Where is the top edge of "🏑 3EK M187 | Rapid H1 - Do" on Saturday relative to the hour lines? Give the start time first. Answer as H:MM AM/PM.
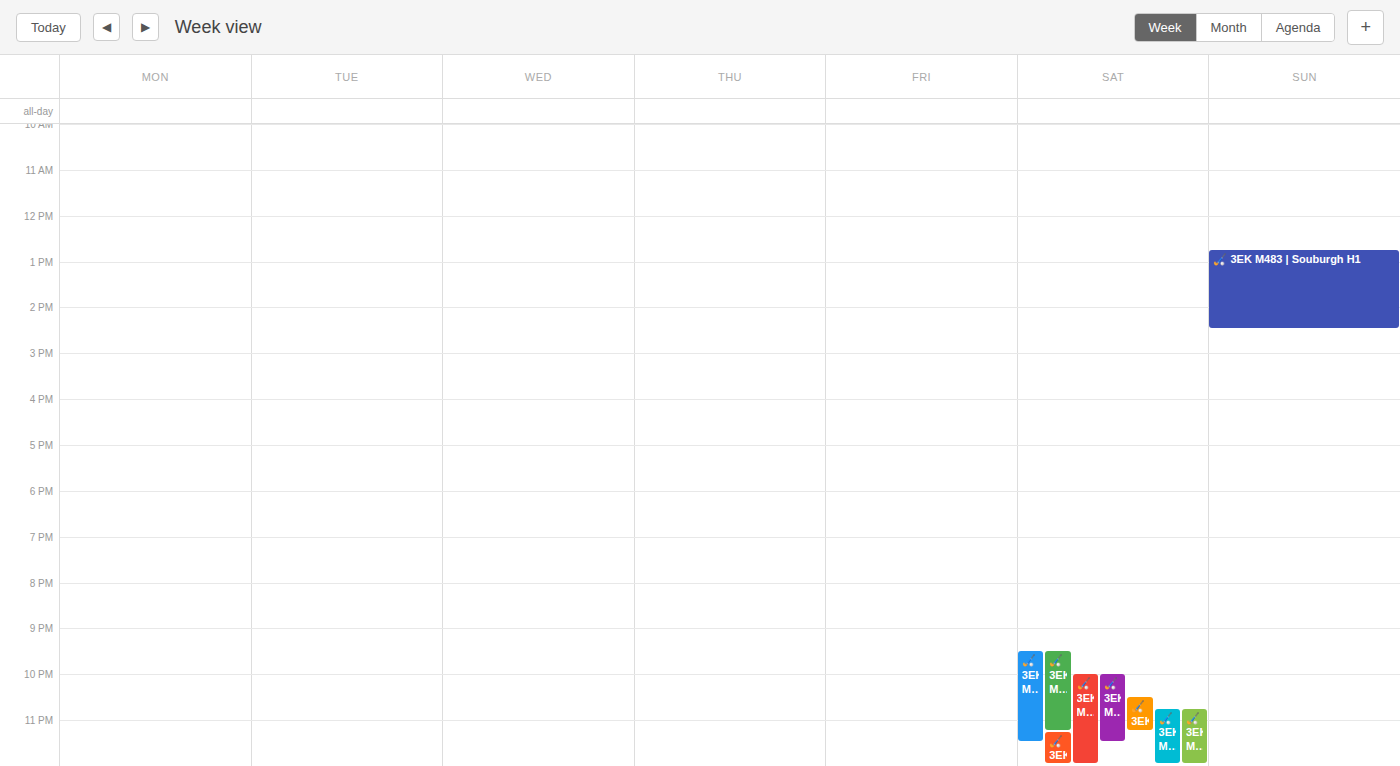
10:45 PM -- neither: three quarters of the way from the 10 PM line to the 11 PM line.